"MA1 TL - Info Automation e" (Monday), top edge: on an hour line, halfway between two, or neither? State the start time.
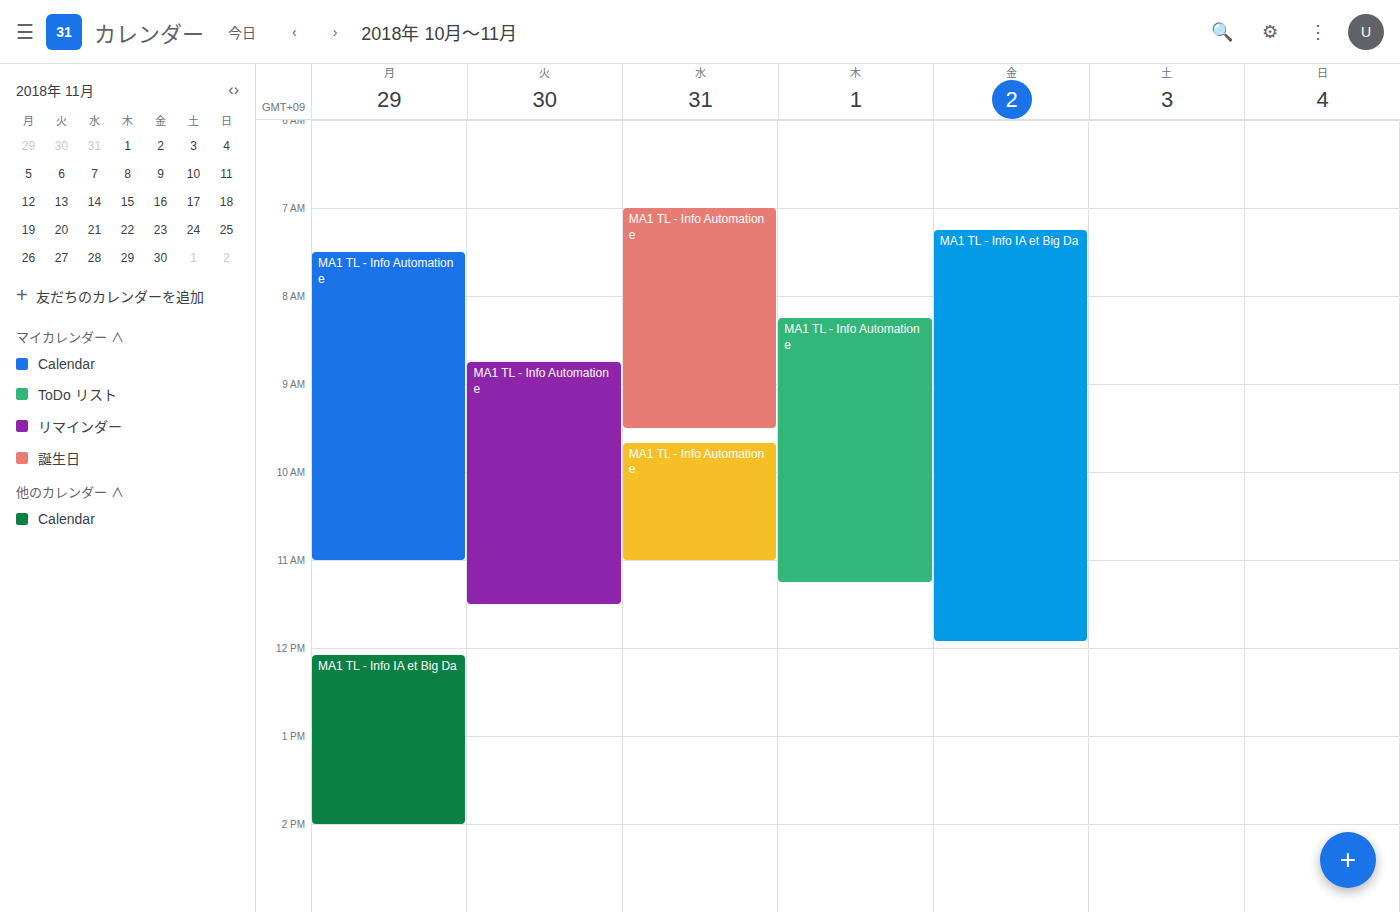
7:30 AM -- halfway between the 7 AM and 8 AM lines.